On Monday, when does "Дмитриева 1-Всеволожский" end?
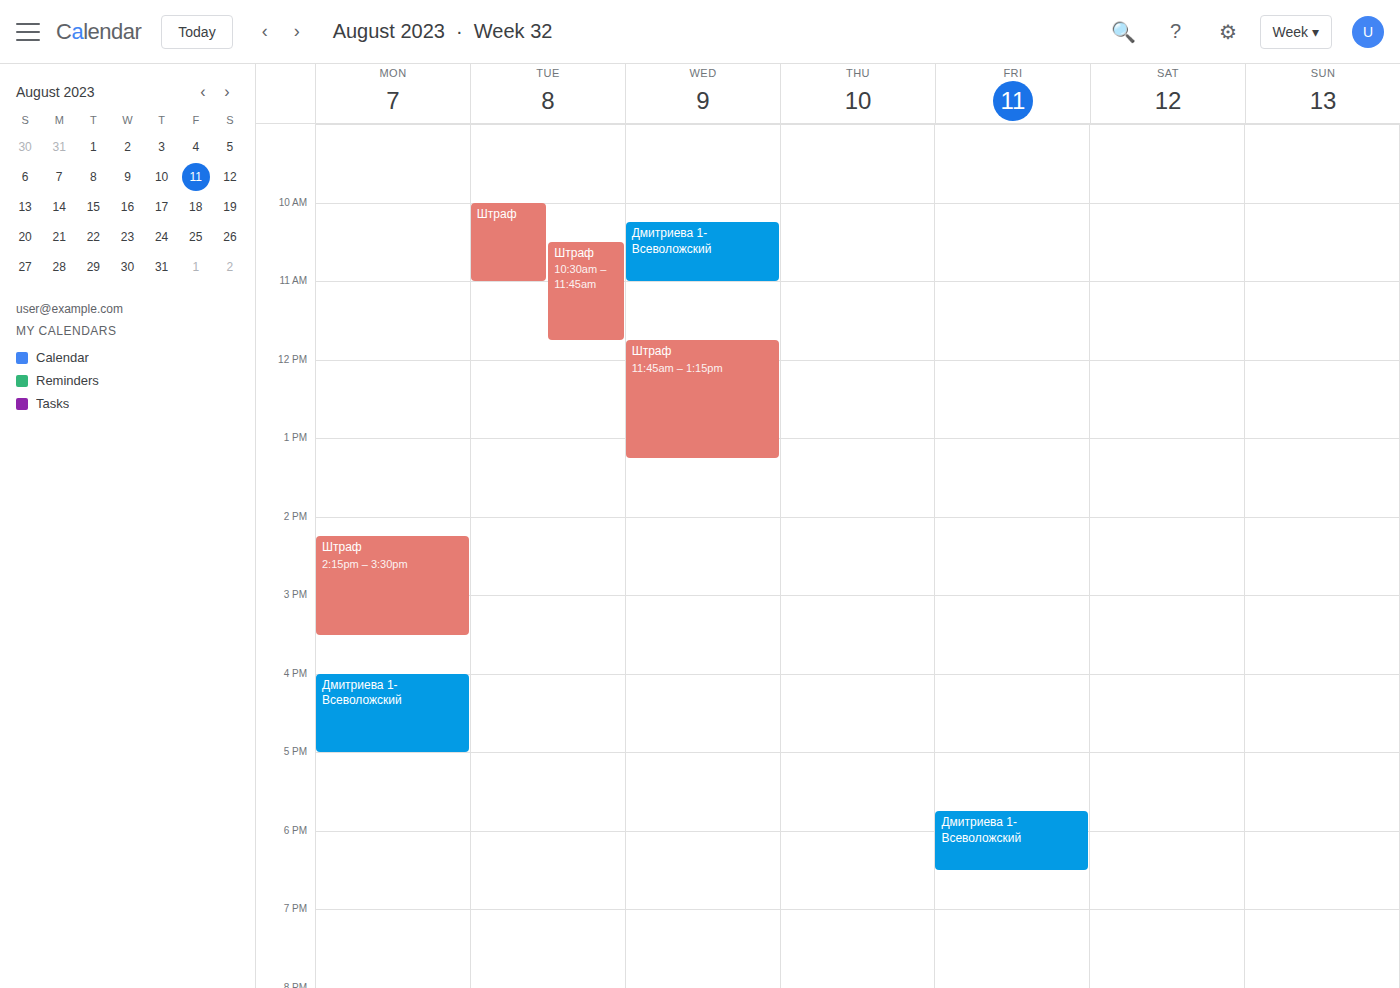
5:00 PM